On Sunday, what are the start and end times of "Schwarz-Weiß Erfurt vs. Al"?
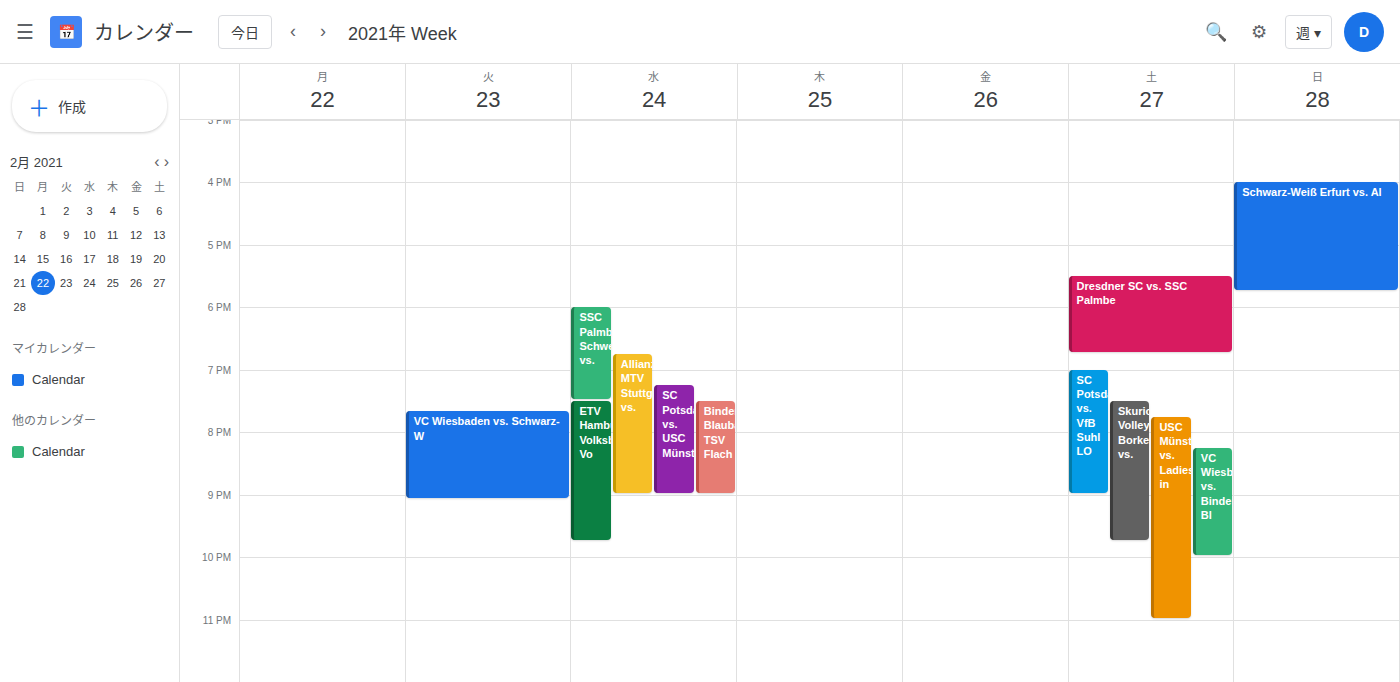
4:00 PM to 5:45 PM